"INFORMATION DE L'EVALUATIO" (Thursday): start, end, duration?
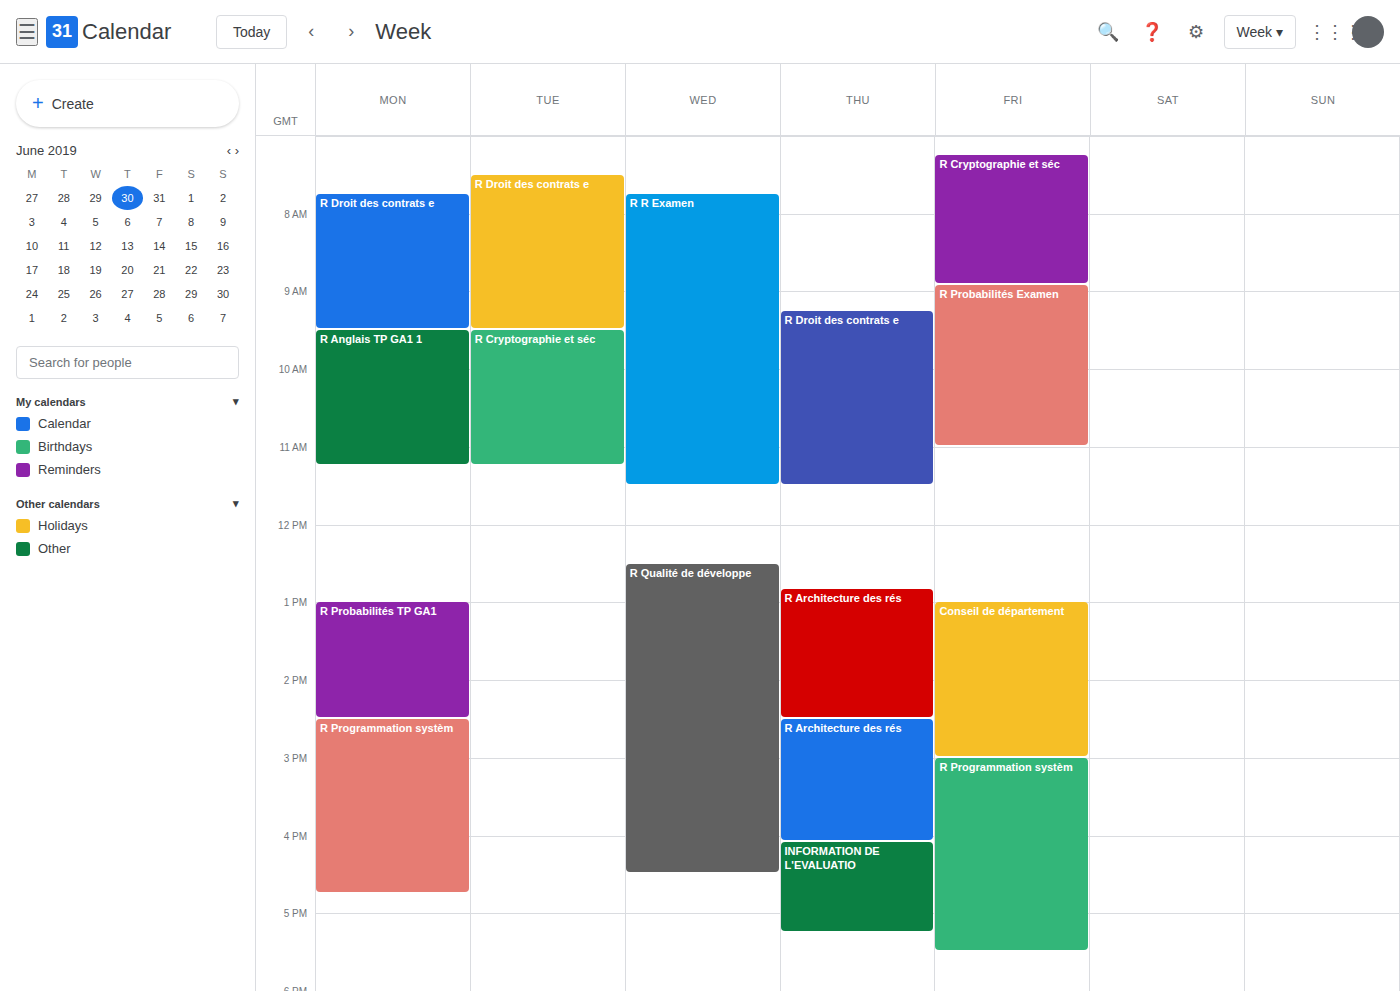
4:05 PM to 5:15 PM, 1 hour 10 minutes